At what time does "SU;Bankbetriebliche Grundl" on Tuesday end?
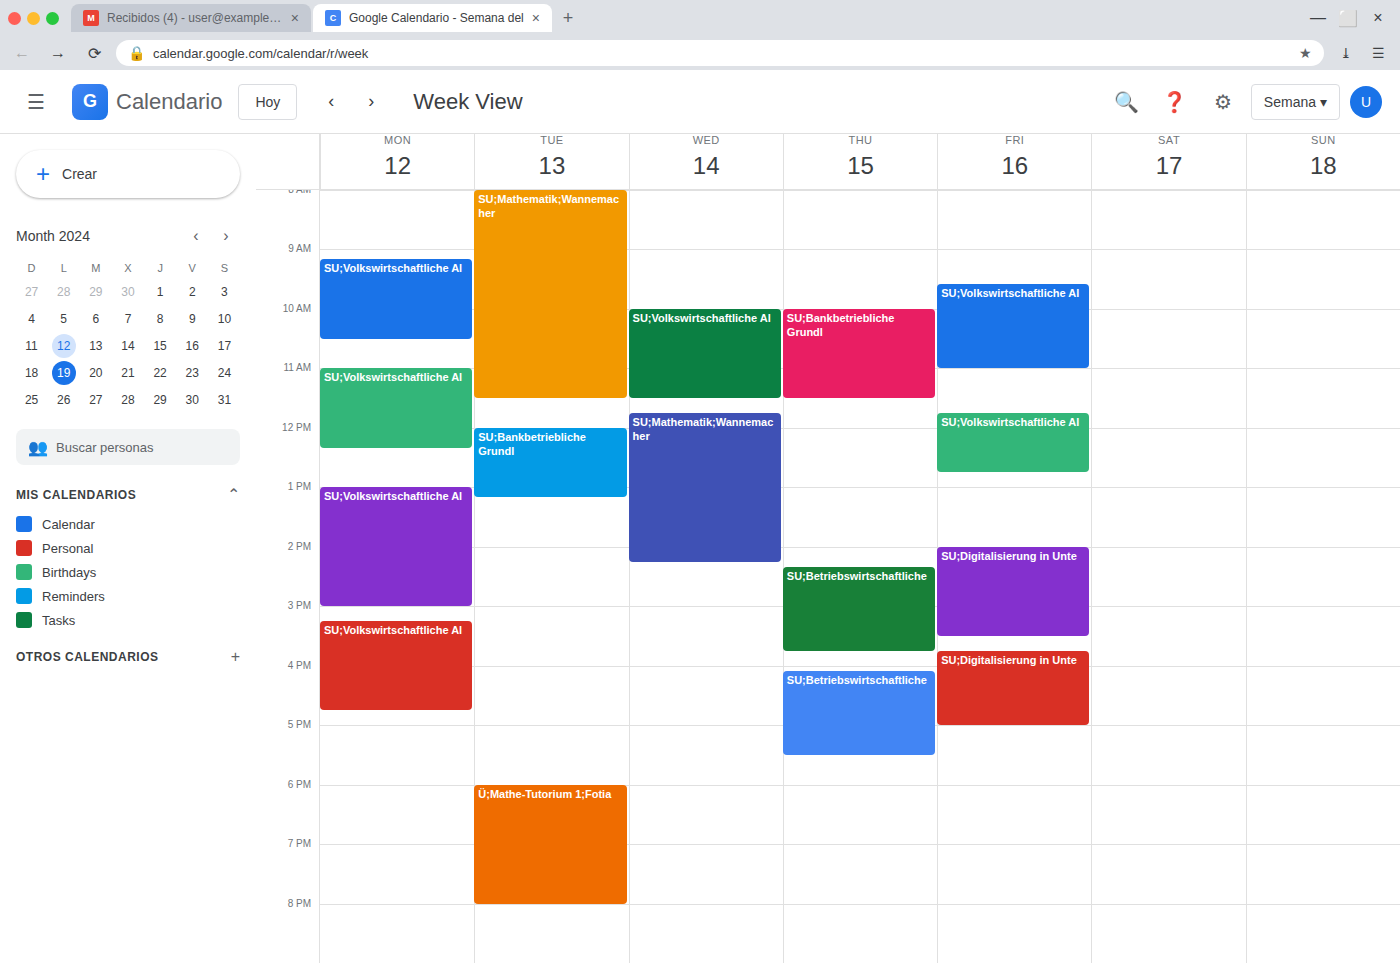
1:10 PM